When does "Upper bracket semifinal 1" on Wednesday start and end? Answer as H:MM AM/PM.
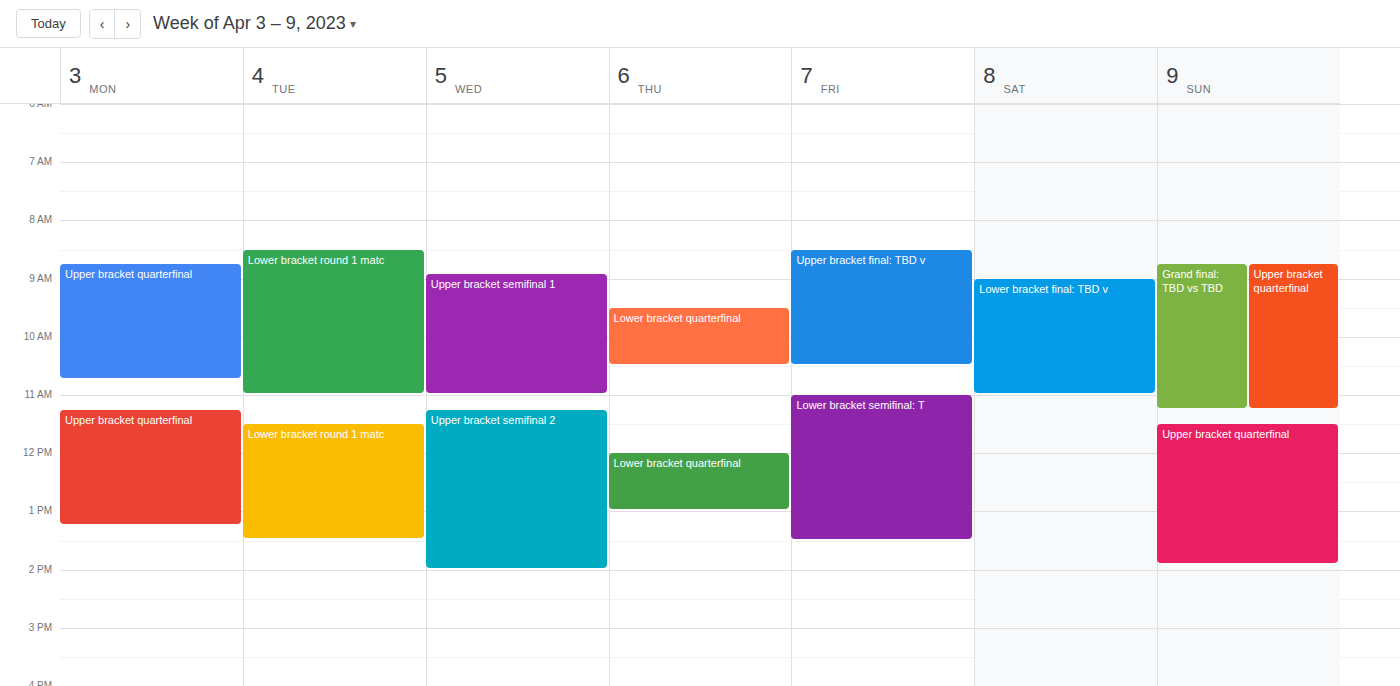
8:55 AM to 11:00 AM